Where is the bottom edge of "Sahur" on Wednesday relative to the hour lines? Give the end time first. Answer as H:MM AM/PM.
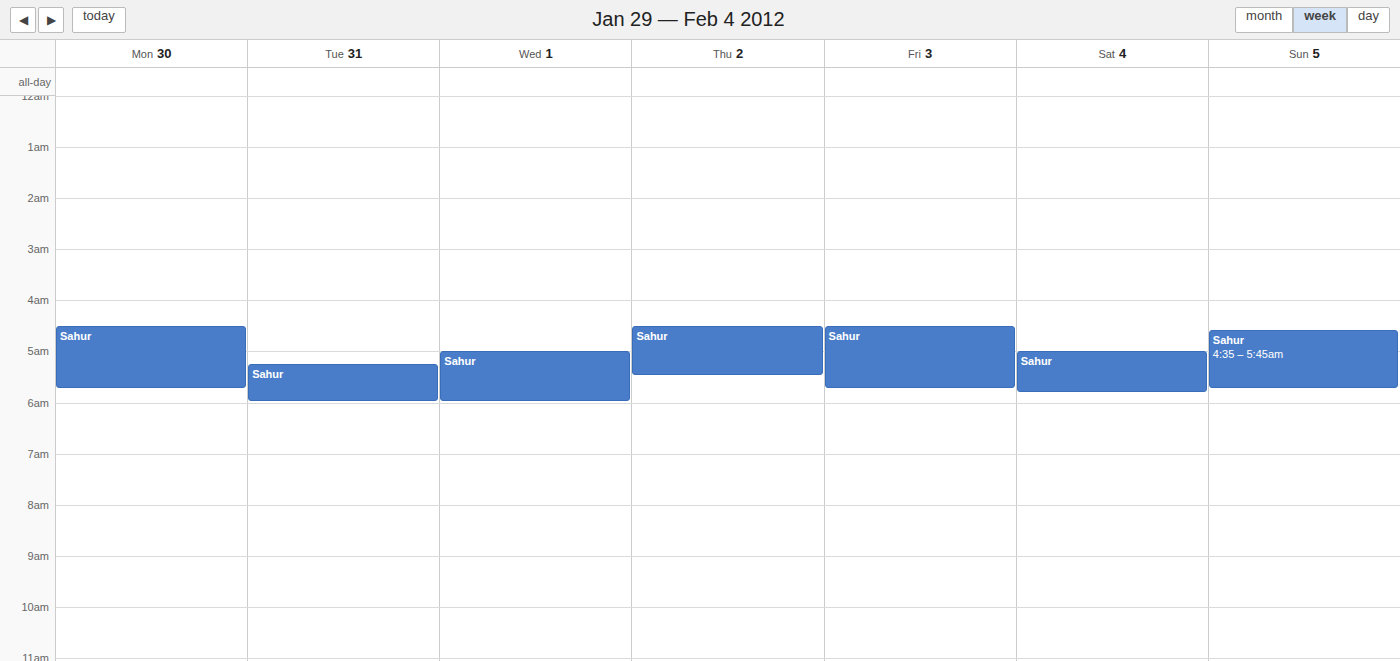
6:00 AM -- exactly on the 6 AM line.